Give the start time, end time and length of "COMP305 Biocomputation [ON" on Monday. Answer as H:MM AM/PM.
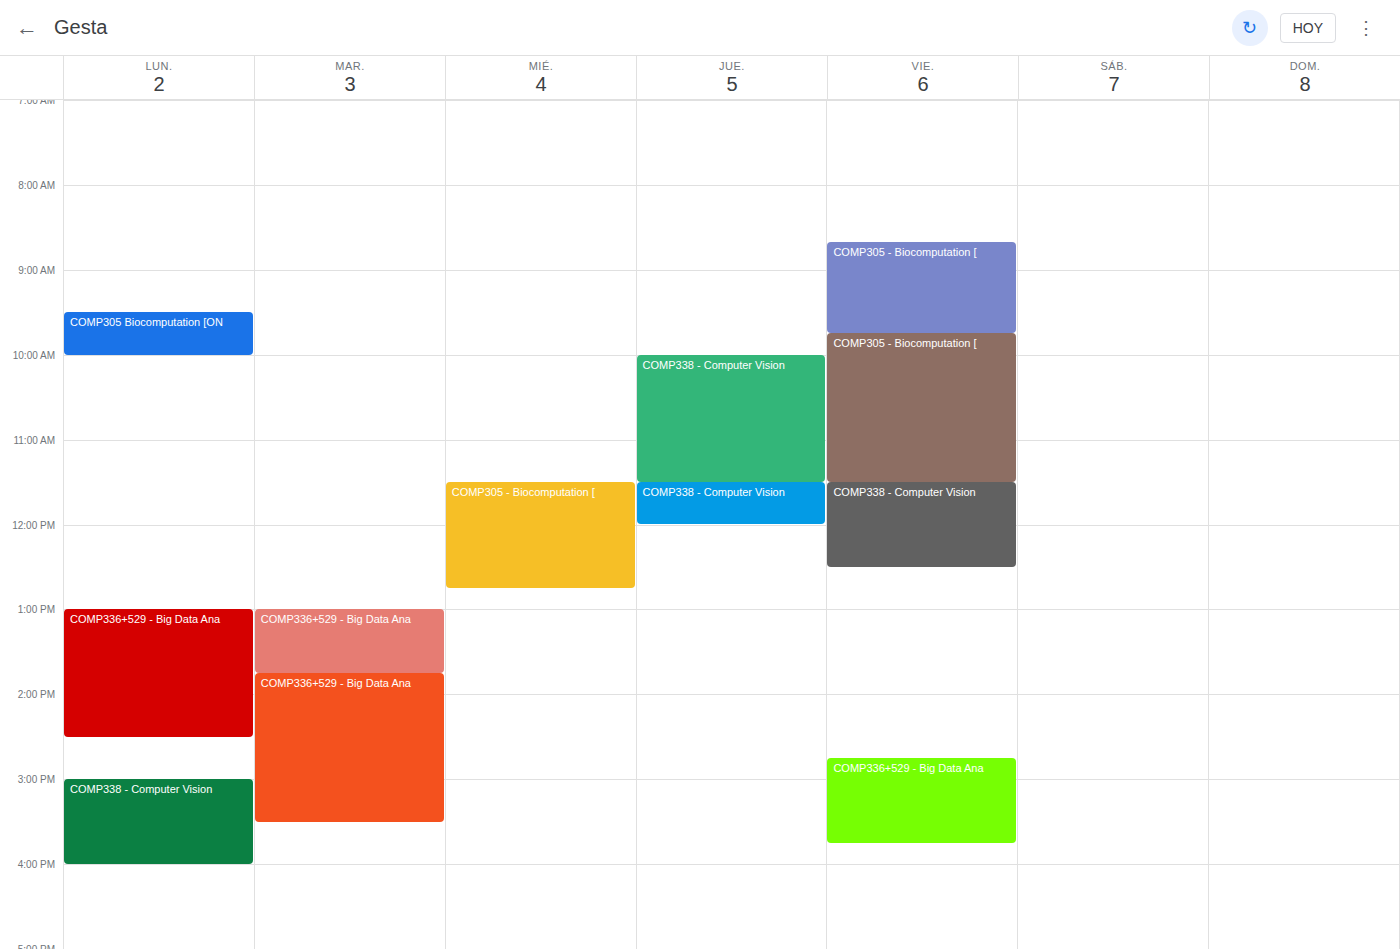
9:30 AM to 10:00 AM, 30 minutes